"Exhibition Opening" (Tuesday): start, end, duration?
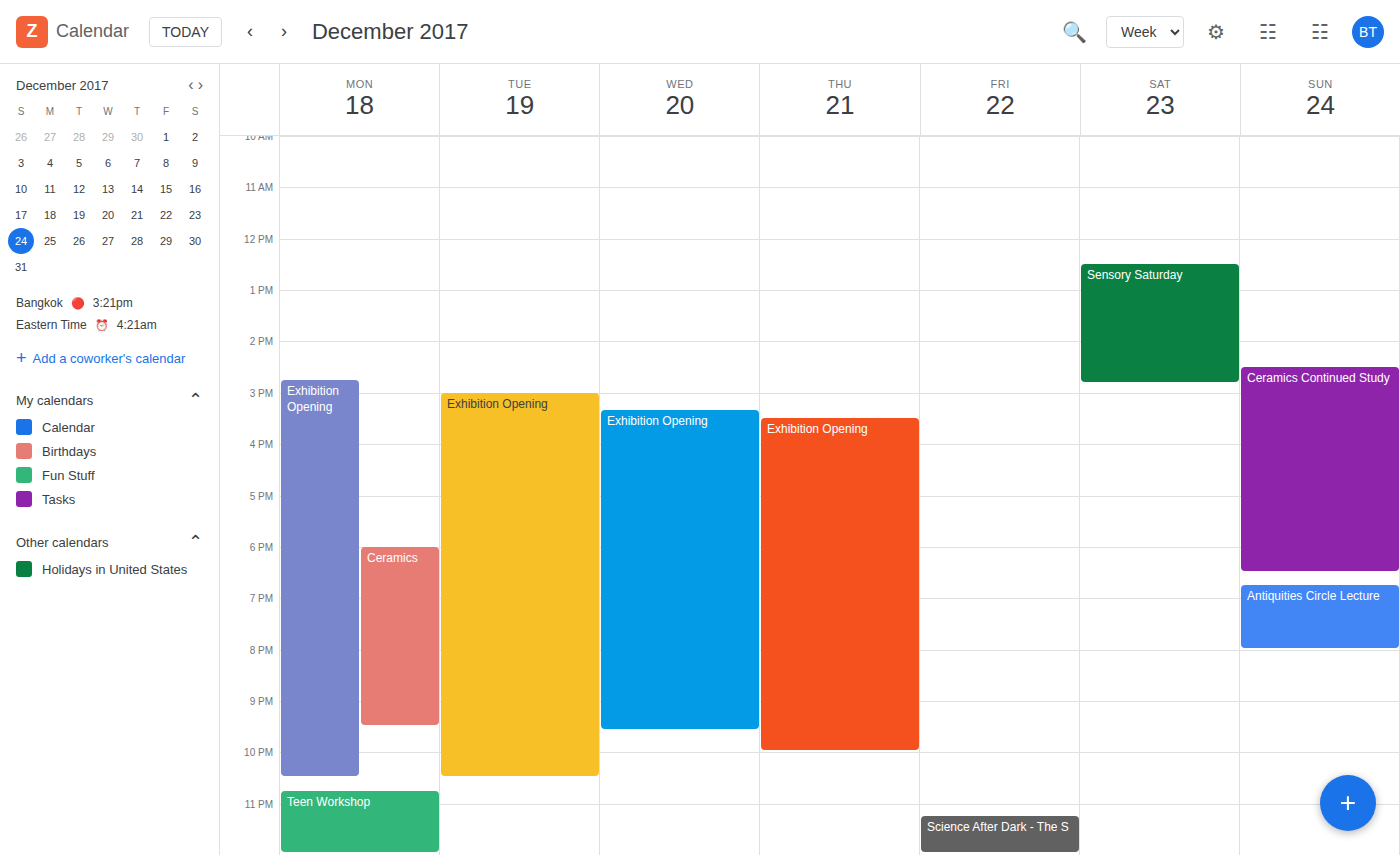
15:00 to 22:30, 7 hours 30 minutes